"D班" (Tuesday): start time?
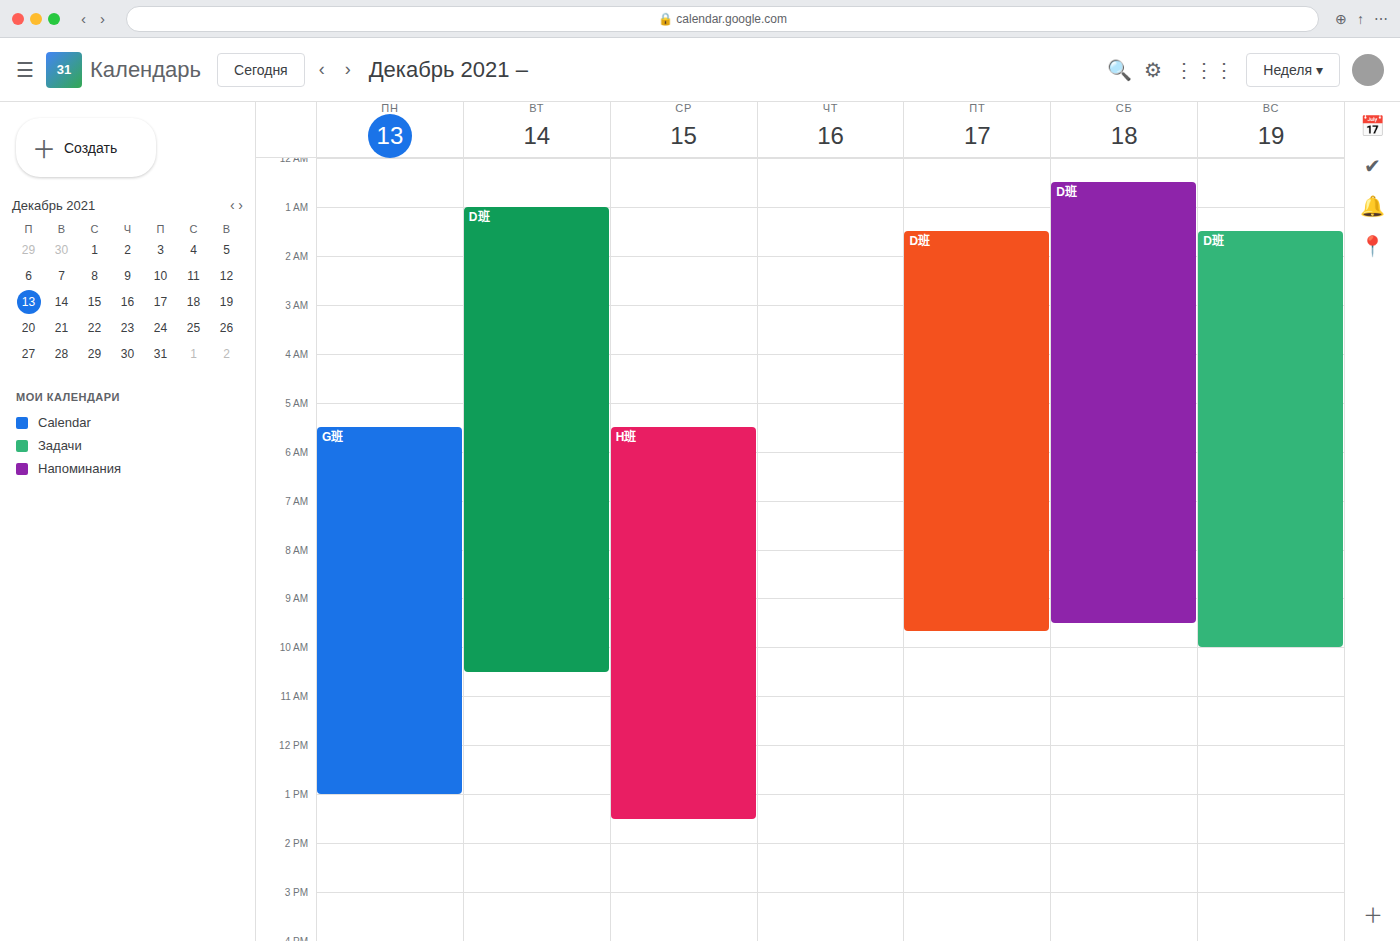
1:00 AM